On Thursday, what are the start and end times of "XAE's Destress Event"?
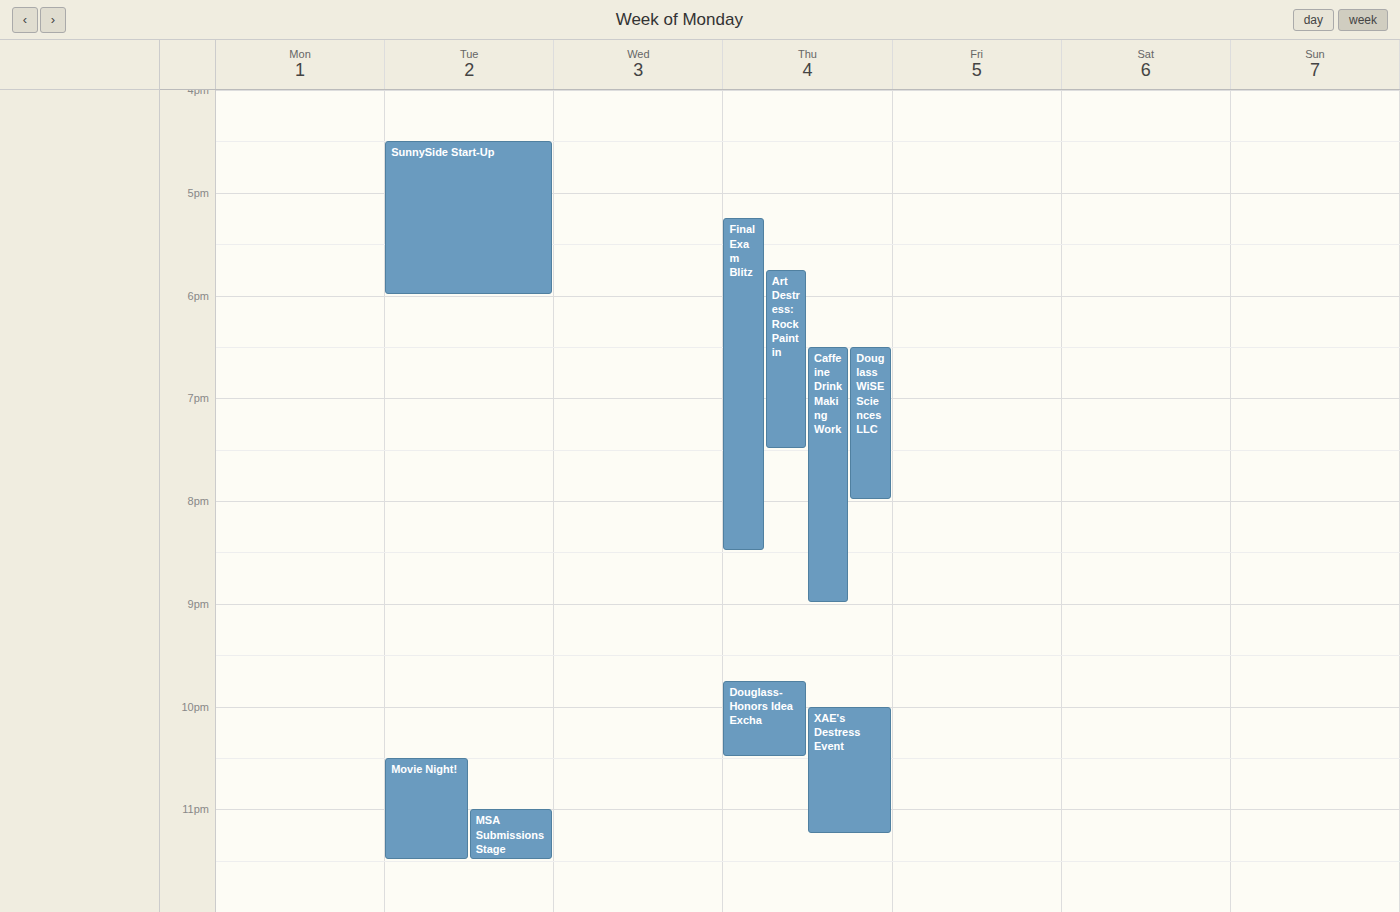
10:00 PM to 11:15 PM